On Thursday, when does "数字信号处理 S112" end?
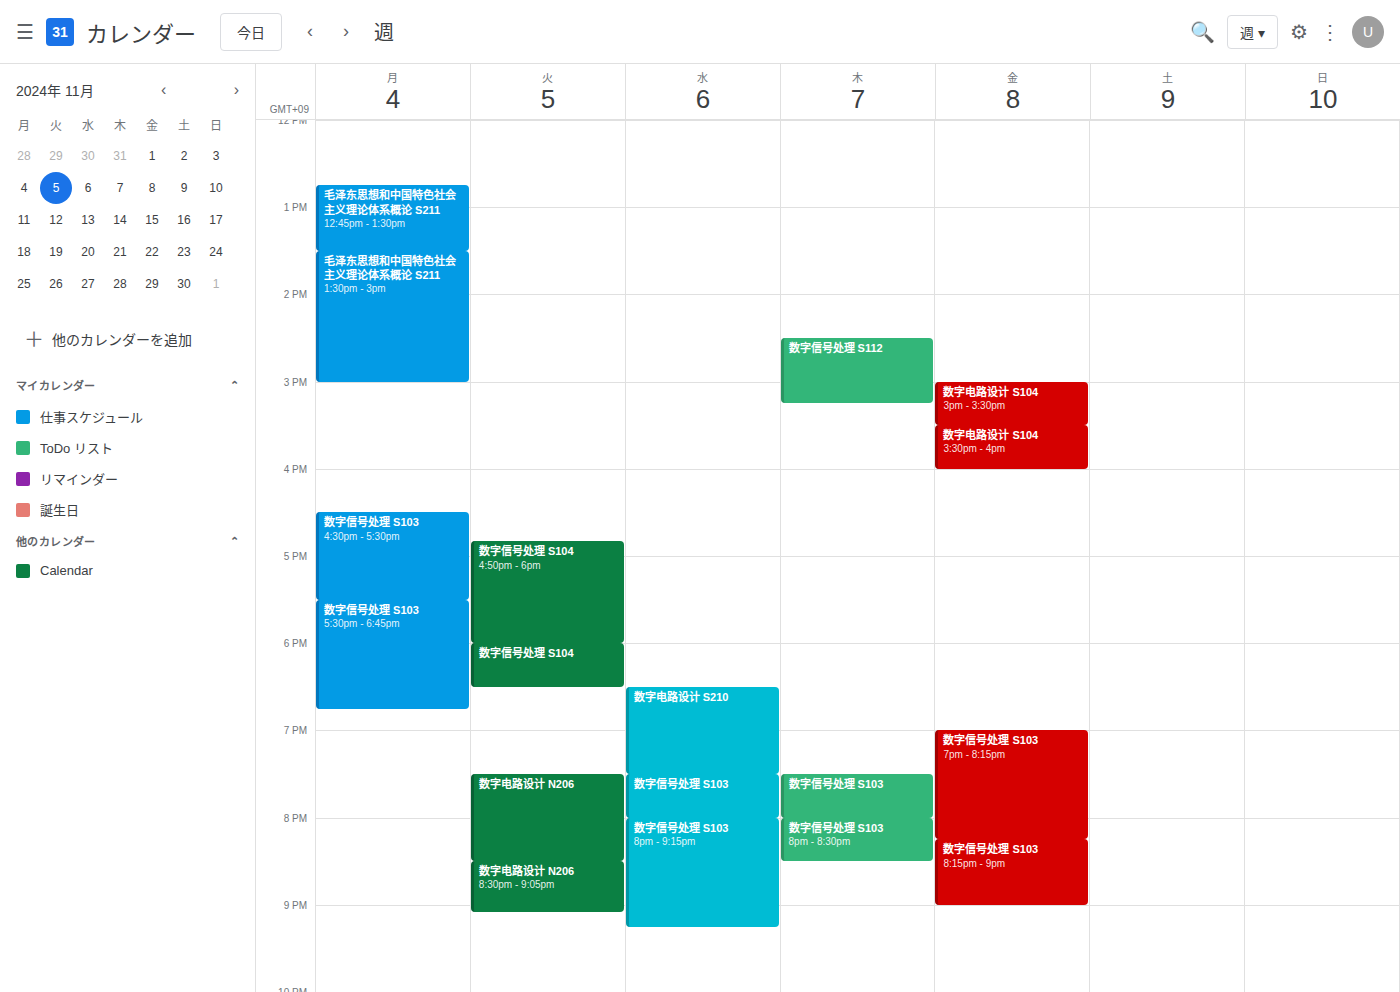
15:15